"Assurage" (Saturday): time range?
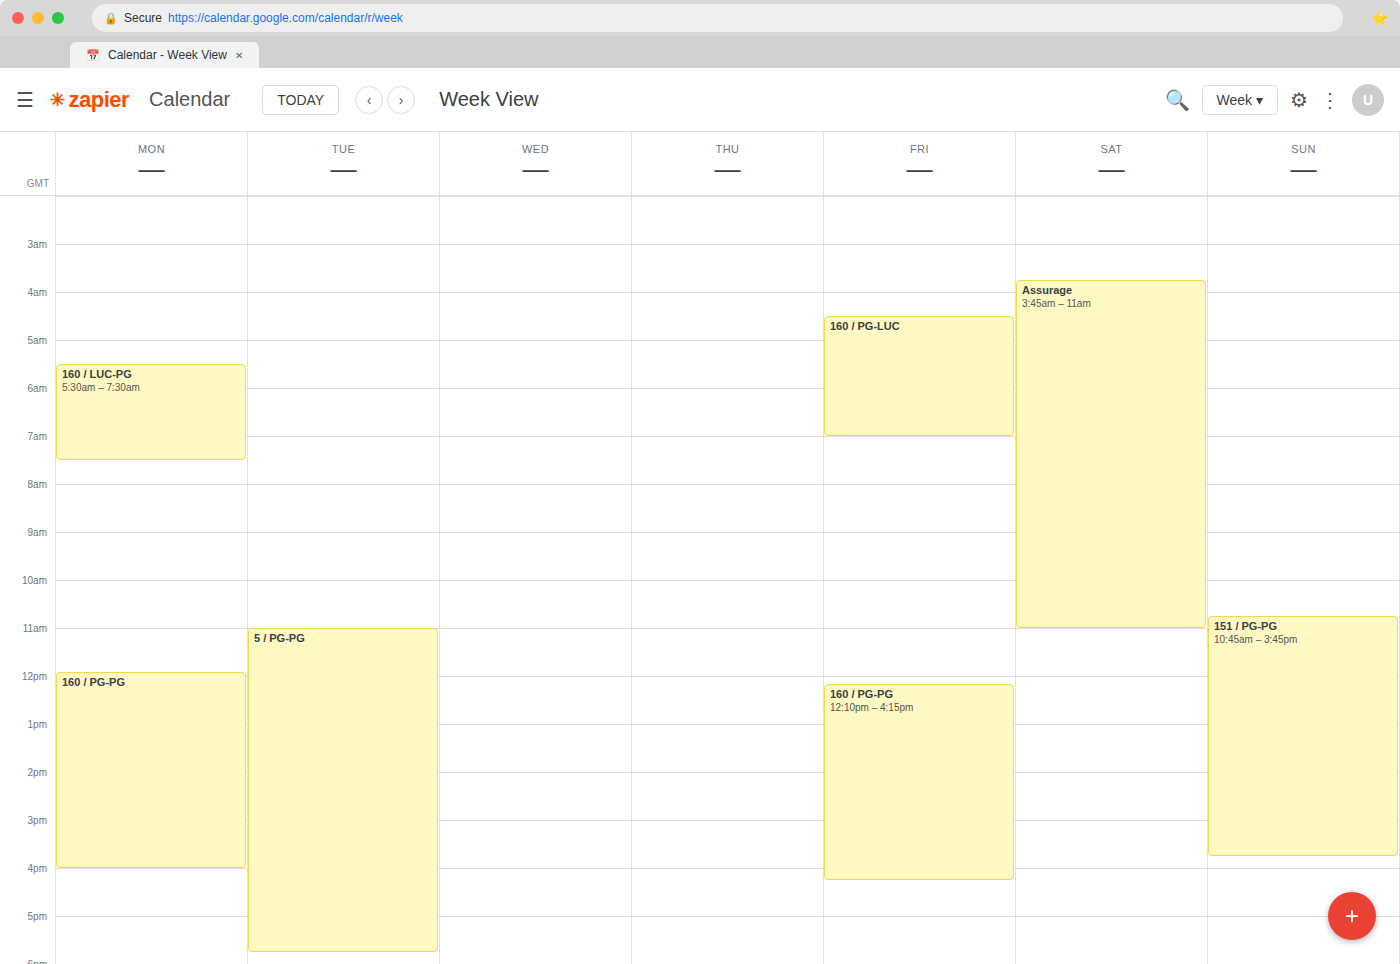
03:45 to 11:00